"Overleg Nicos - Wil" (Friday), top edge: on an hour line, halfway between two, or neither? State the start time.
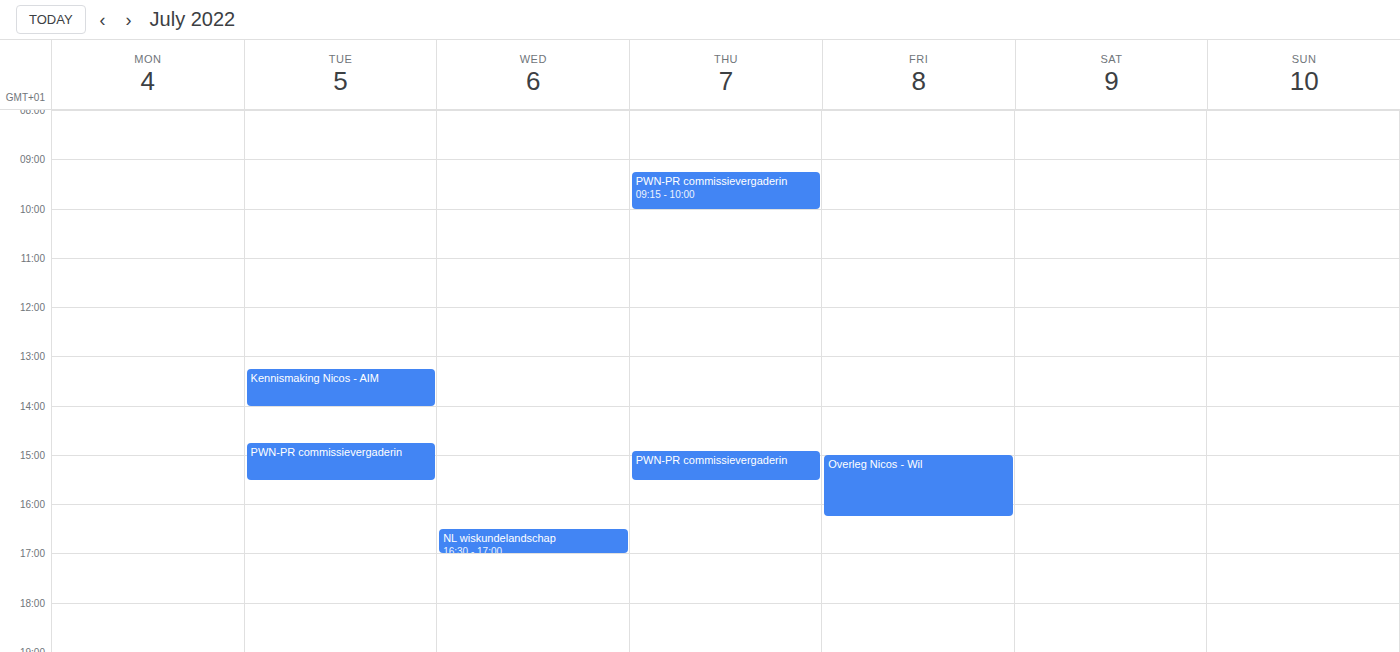
3:00 PM -- exactly on the 3 PM line.